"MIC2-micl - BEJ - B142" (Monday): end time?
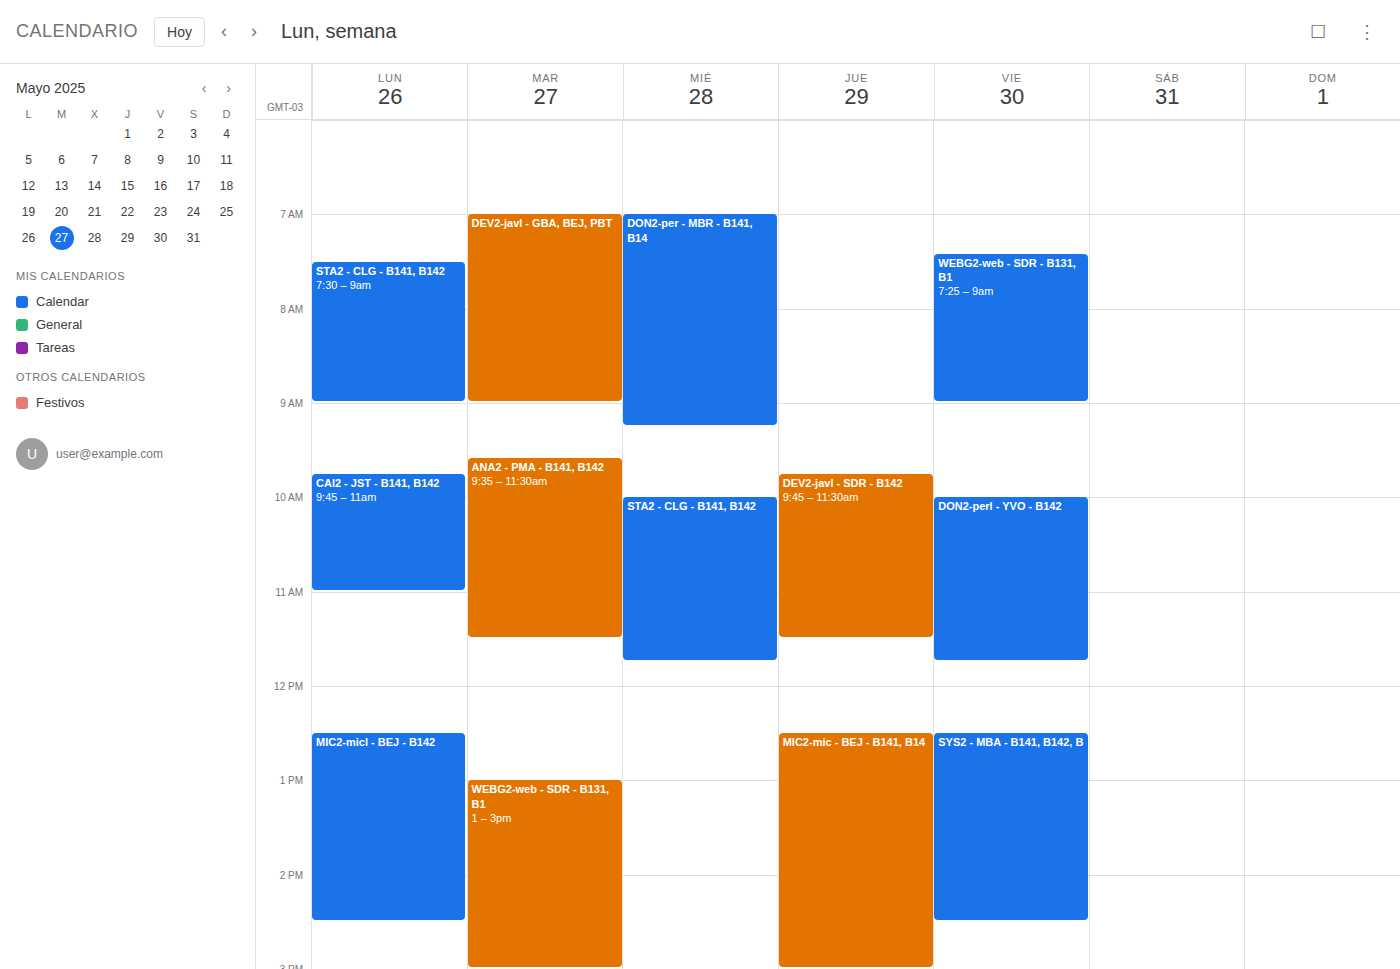
2:30 PM